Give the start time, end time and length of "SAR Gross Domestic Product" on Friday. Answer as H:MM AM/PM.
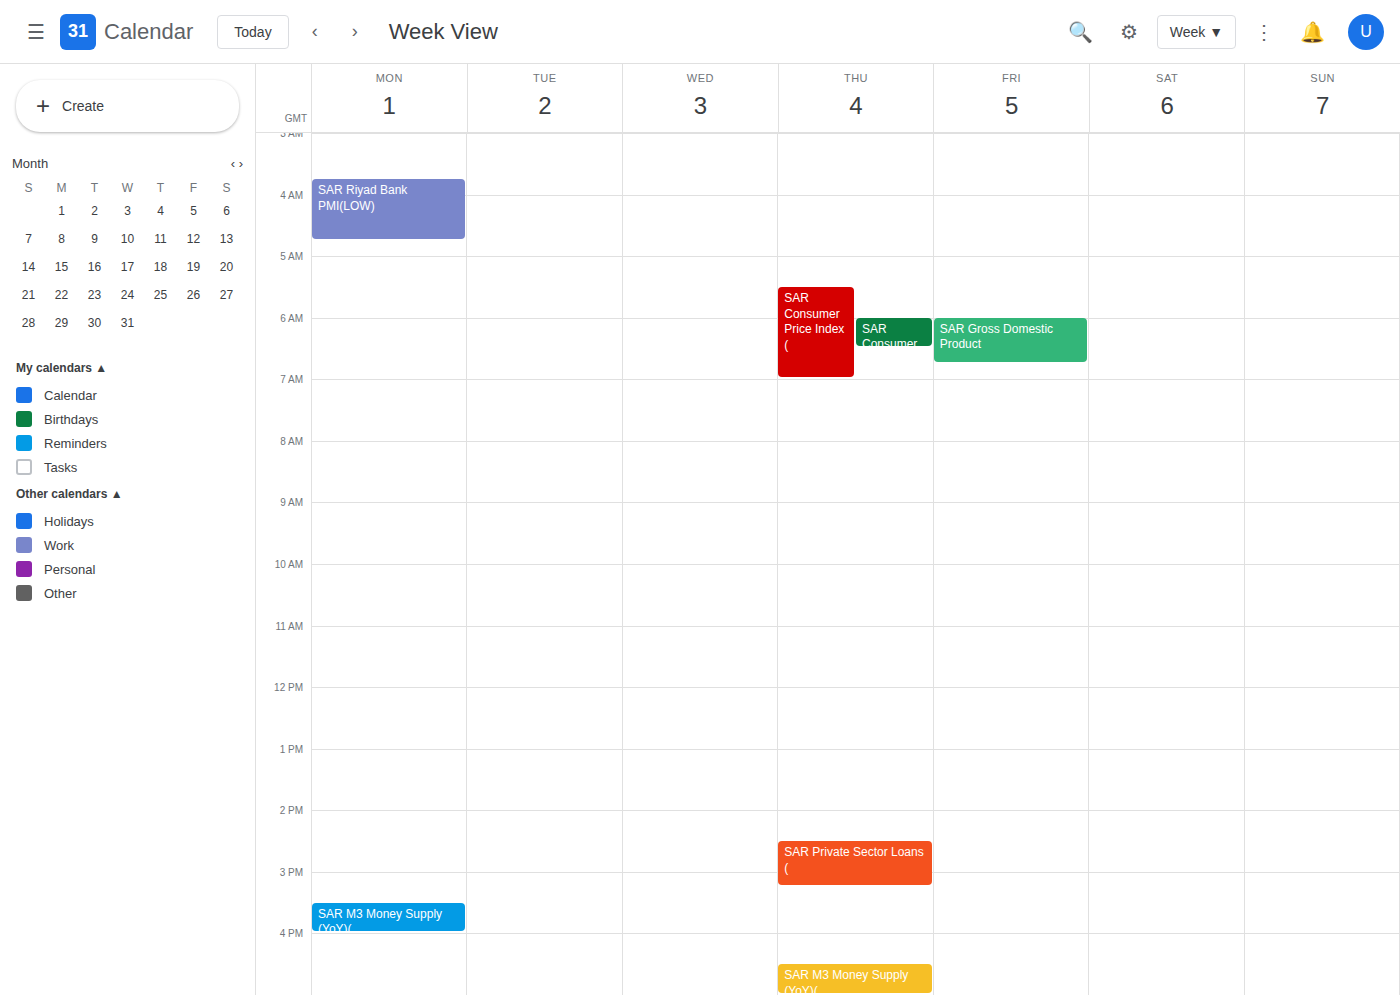
6:00 AM to 6:45 AM, 45 minutes